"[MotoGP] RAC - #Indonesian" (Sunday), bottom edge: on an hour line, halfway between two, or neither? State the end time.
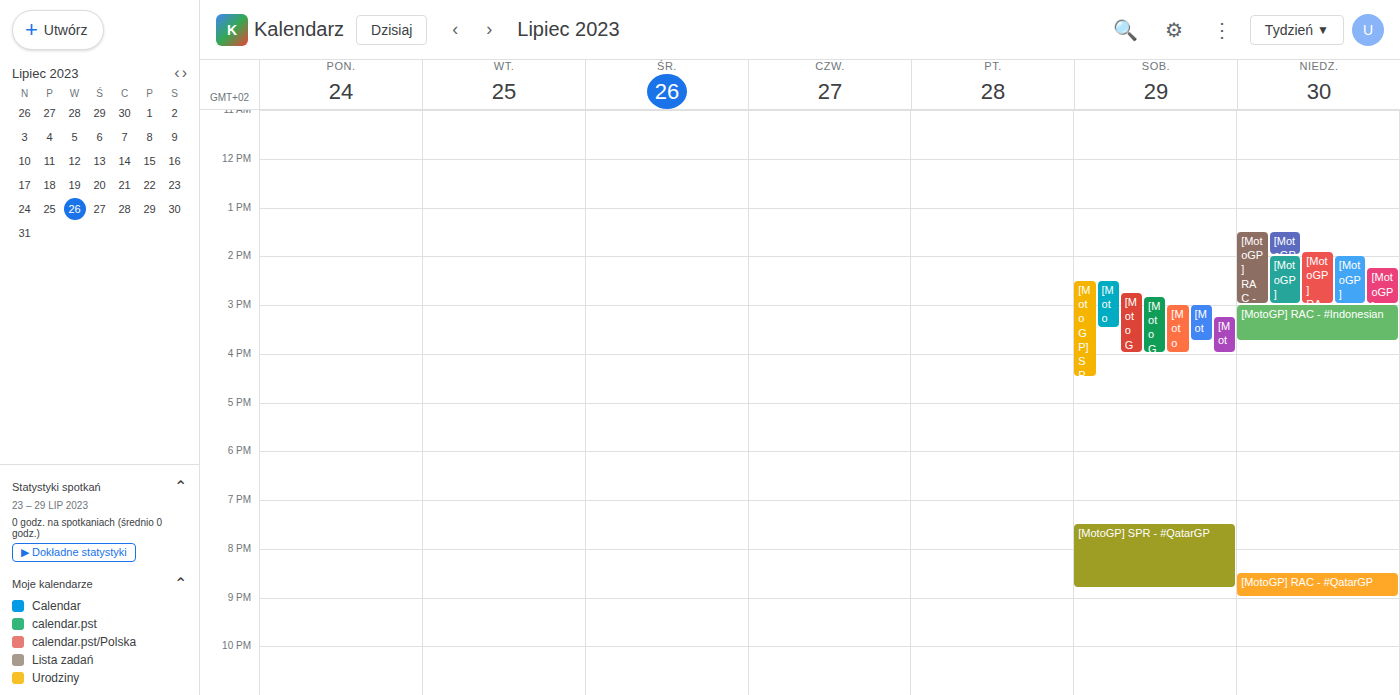
3:45 PM -- neither: three quarters of the way from the 3 PM line to the 4 PM line.